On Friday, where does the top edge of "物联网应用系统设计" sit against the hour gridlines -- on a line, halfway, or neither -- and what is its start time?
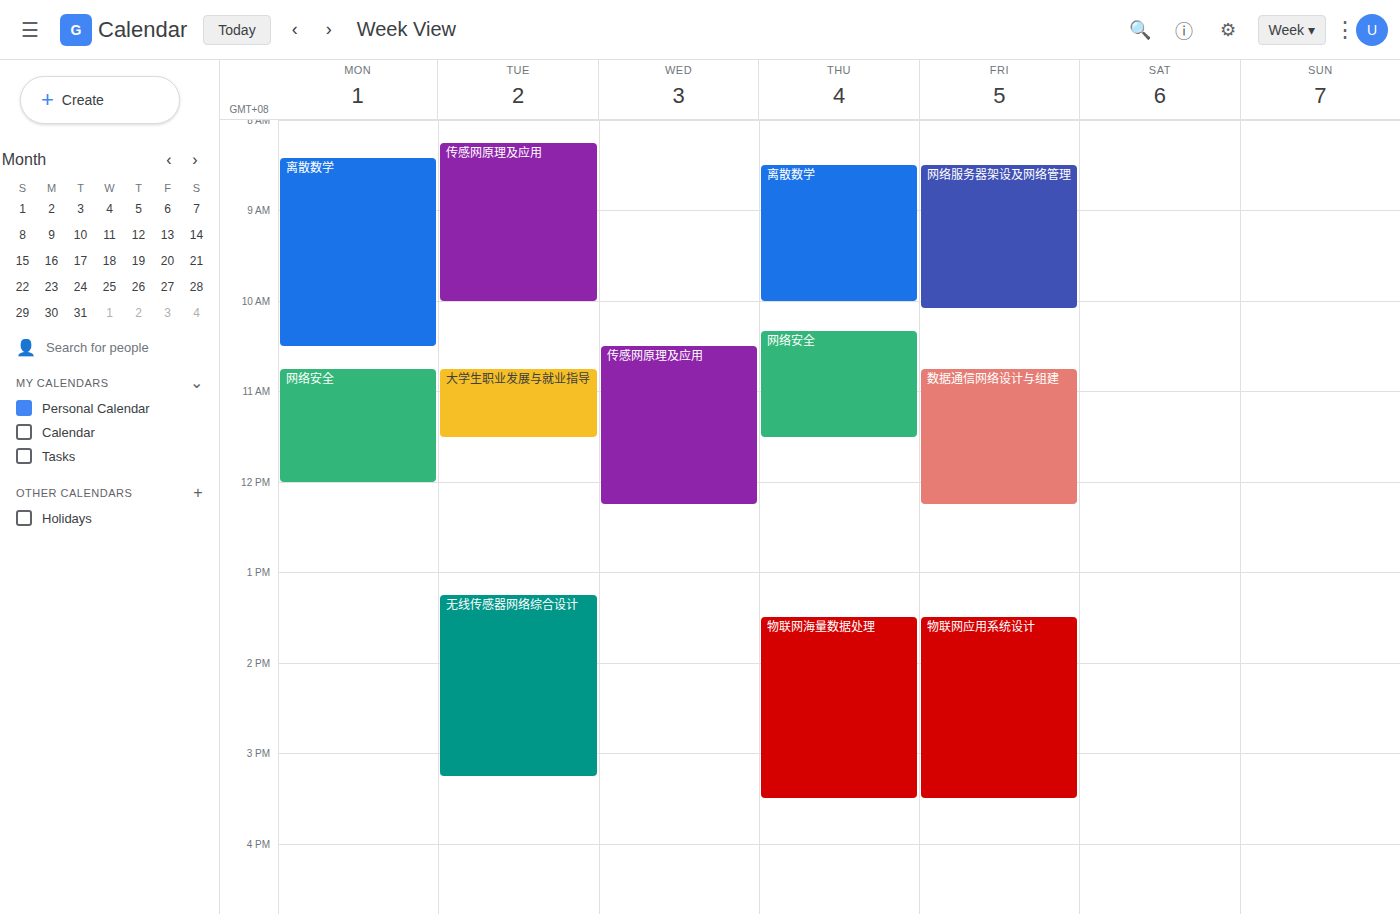
1:30 PM -- halfway between the 1 PM and 2 PM lines.